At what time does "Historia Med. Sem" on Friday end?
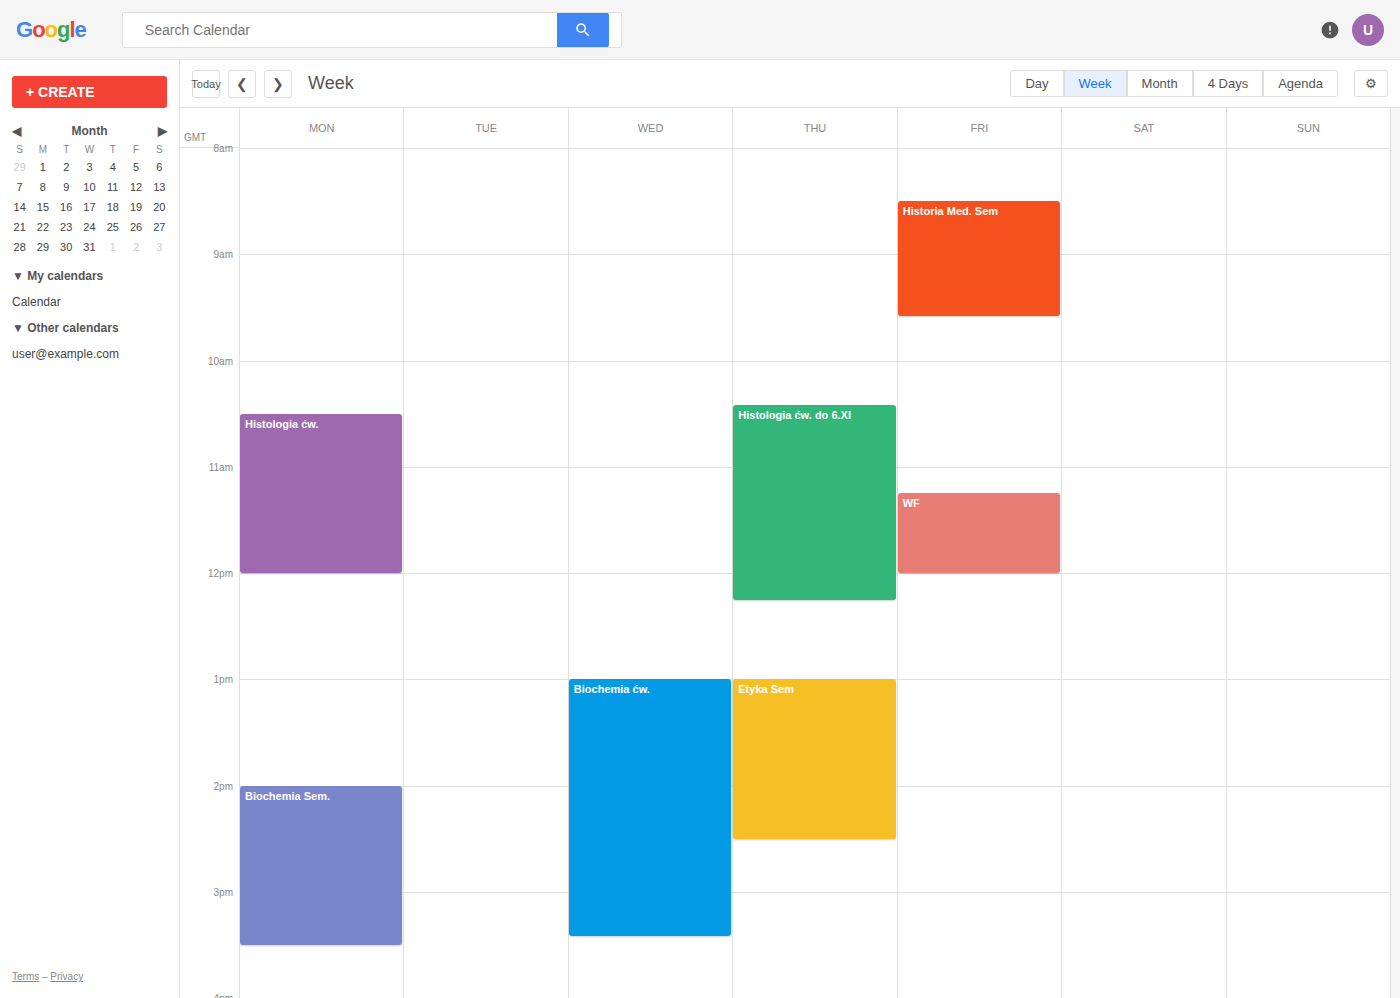
9:35 AM